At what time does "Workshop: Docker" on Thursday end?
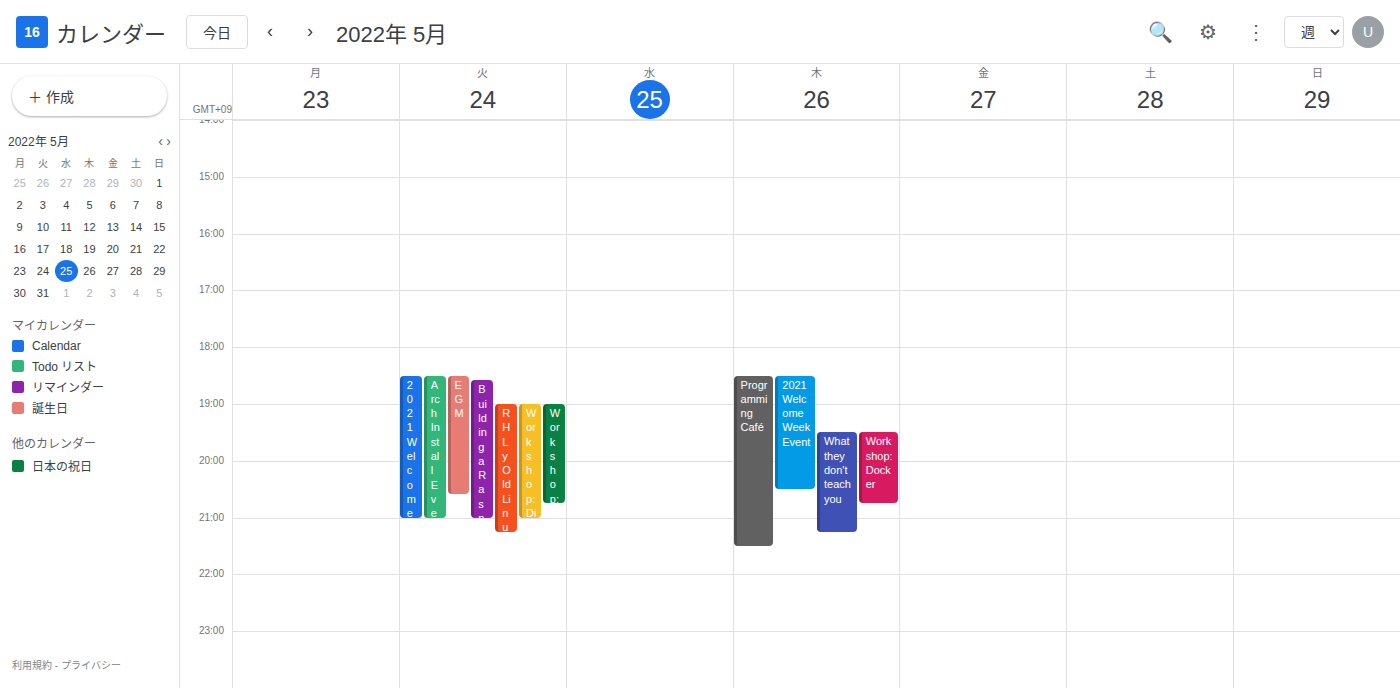
8:45 PM